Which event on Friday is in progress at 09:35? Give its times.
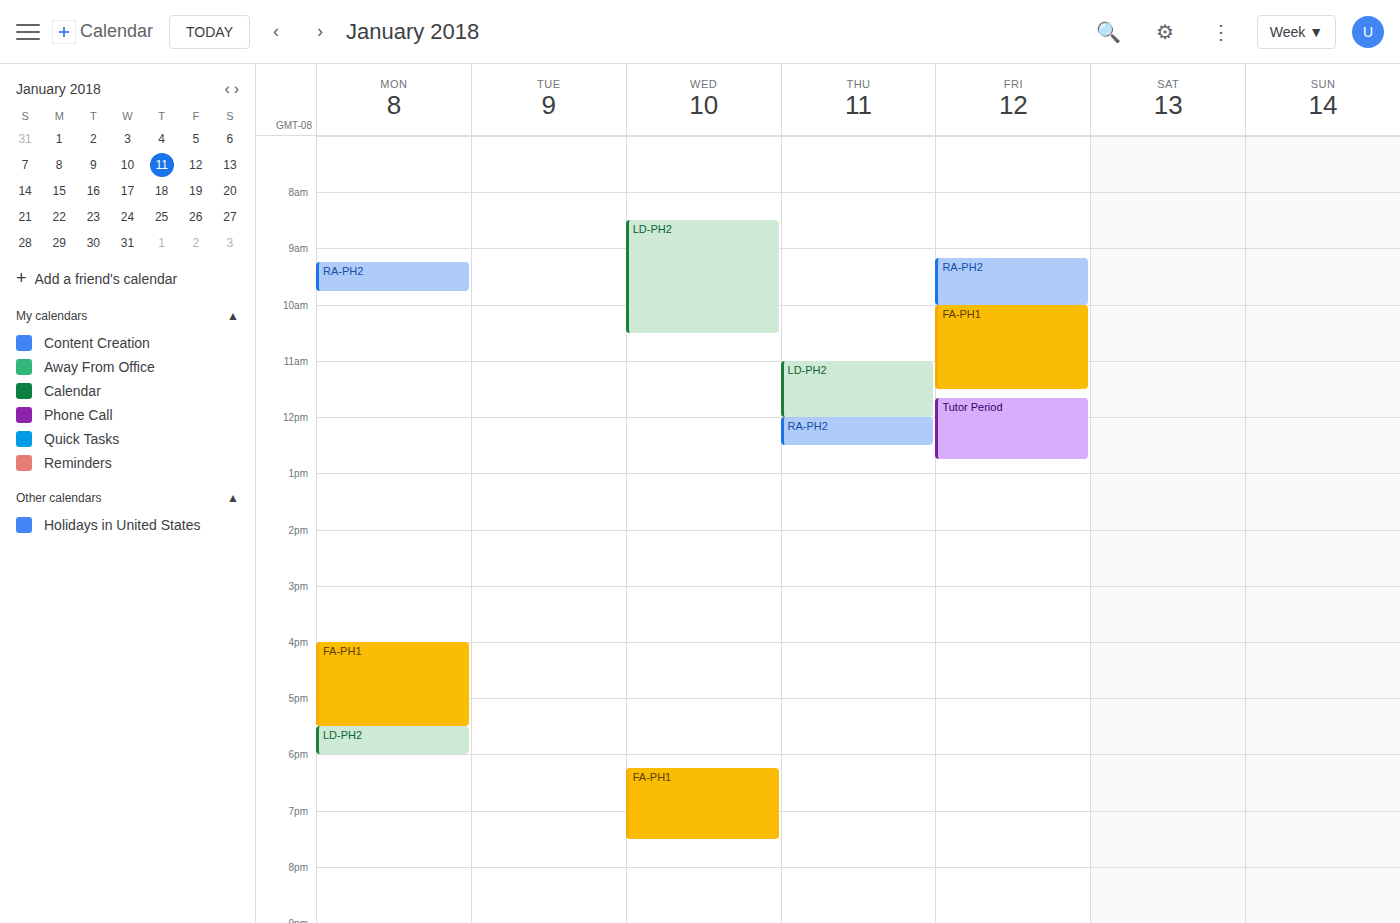
"RA-PH2", 09:10 to 10:00